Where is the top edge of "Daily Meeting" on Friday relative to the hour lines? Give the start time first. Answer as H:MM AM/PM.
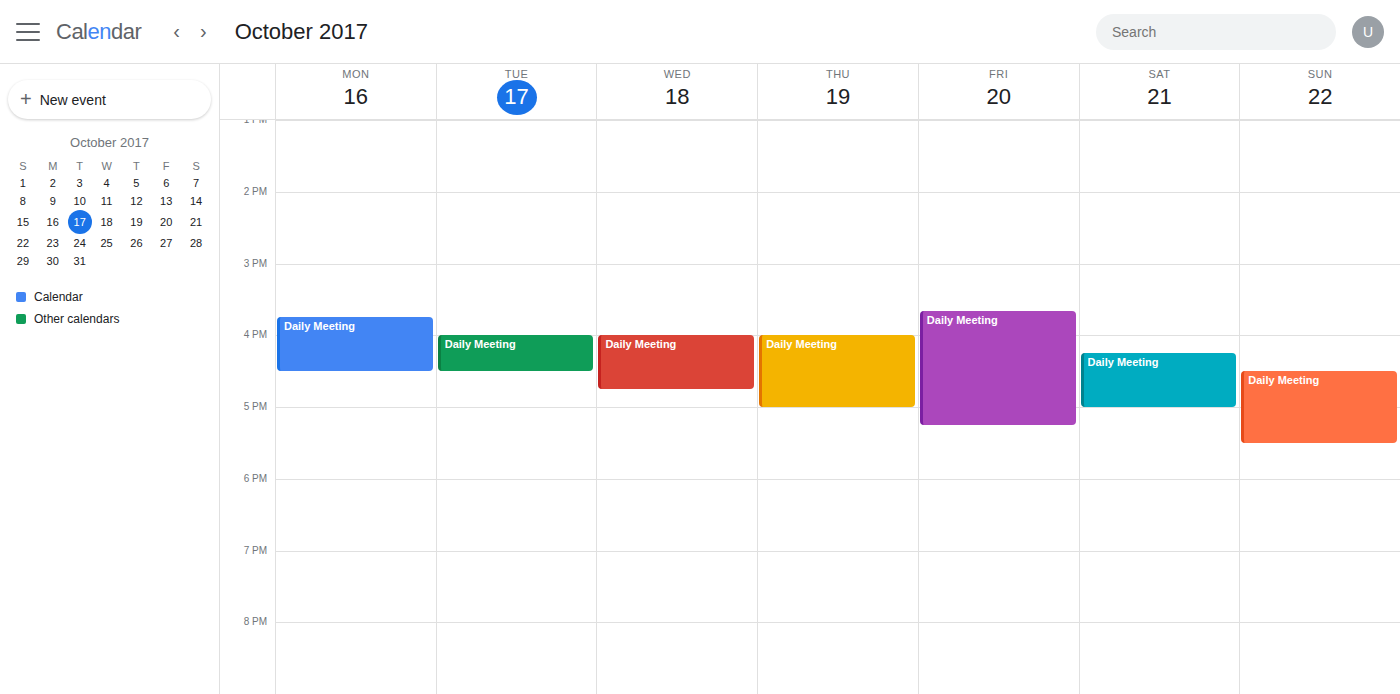
3:40 PM -- neither: 40 minutes below the 3 PM line and 20 minutes above the 4 PM line.